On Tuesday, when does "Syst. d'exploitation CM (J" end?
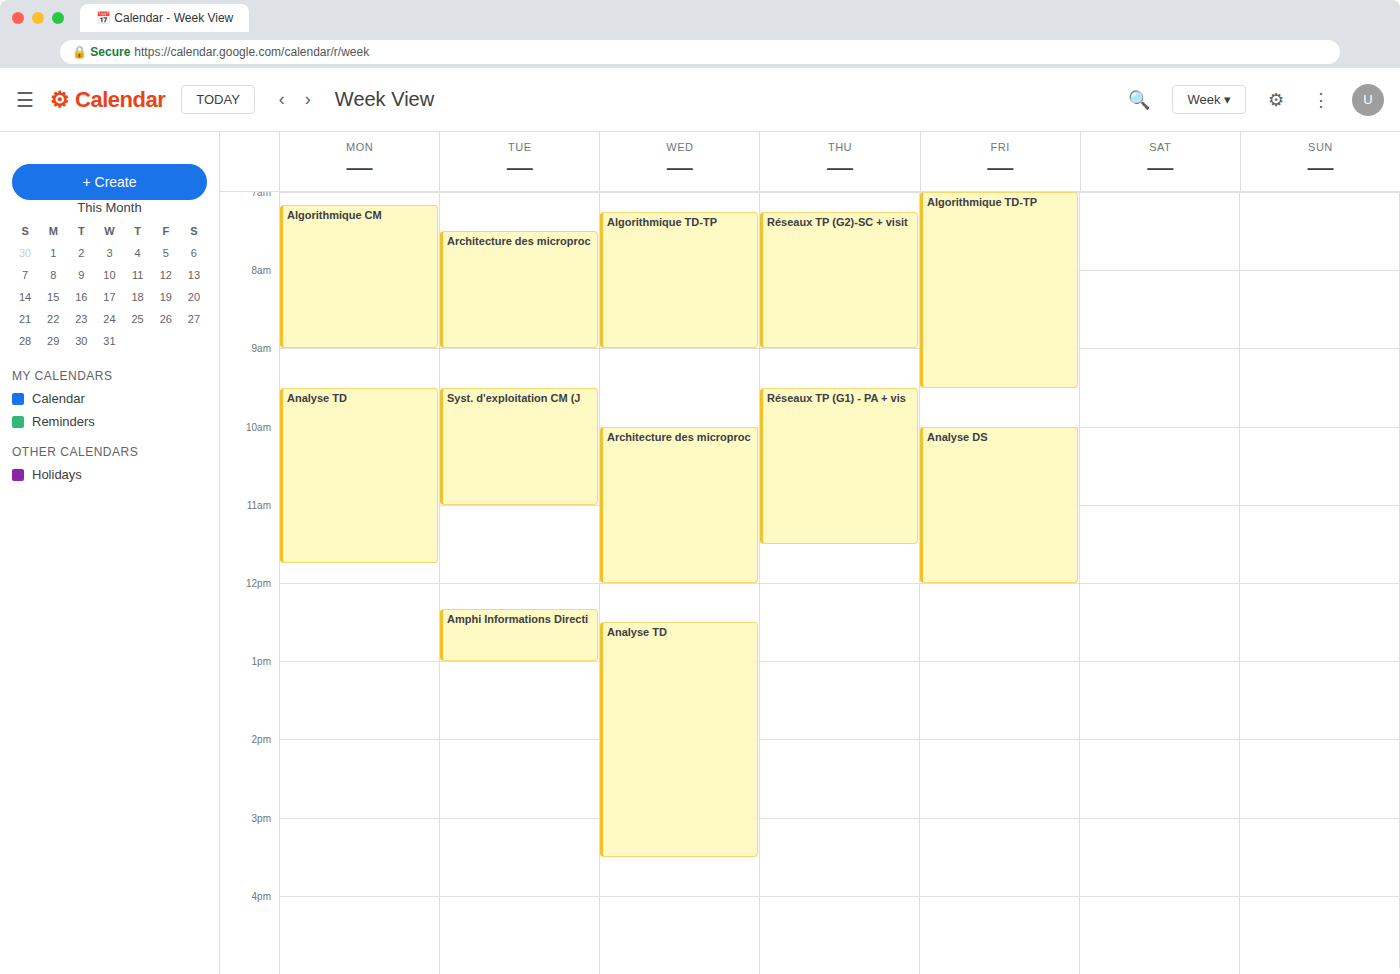
11:00 AM